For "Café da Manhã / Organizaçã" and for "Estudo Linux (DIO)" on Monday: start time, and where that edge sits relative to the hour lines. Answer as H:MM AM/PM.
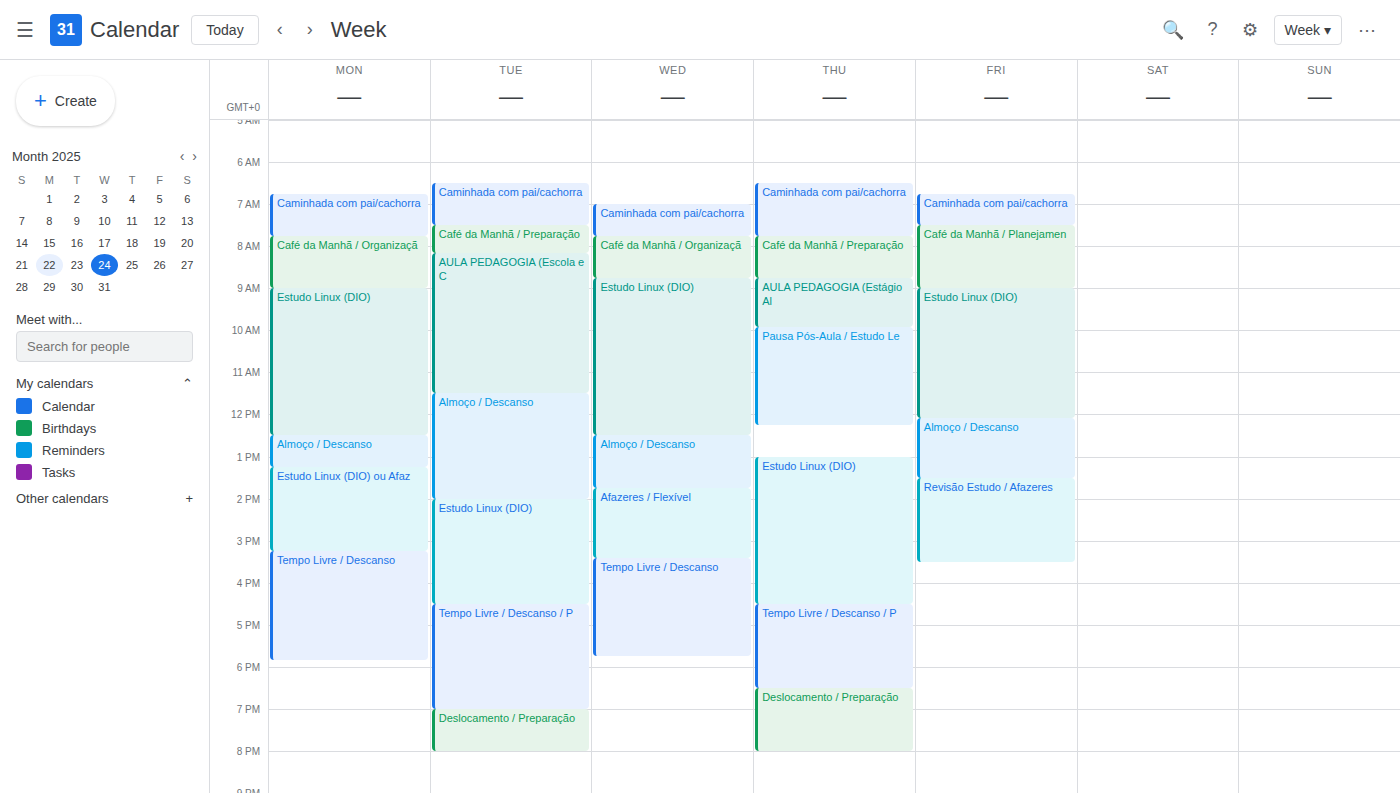
"Café da Manhã / Organizaçã": 7:45 AM, neither: three quarters of the way from the 7 AM line to the 8 AM line. "Estudo Linux (DIO)": 9:00 AM, exactly on the 9 AM line.